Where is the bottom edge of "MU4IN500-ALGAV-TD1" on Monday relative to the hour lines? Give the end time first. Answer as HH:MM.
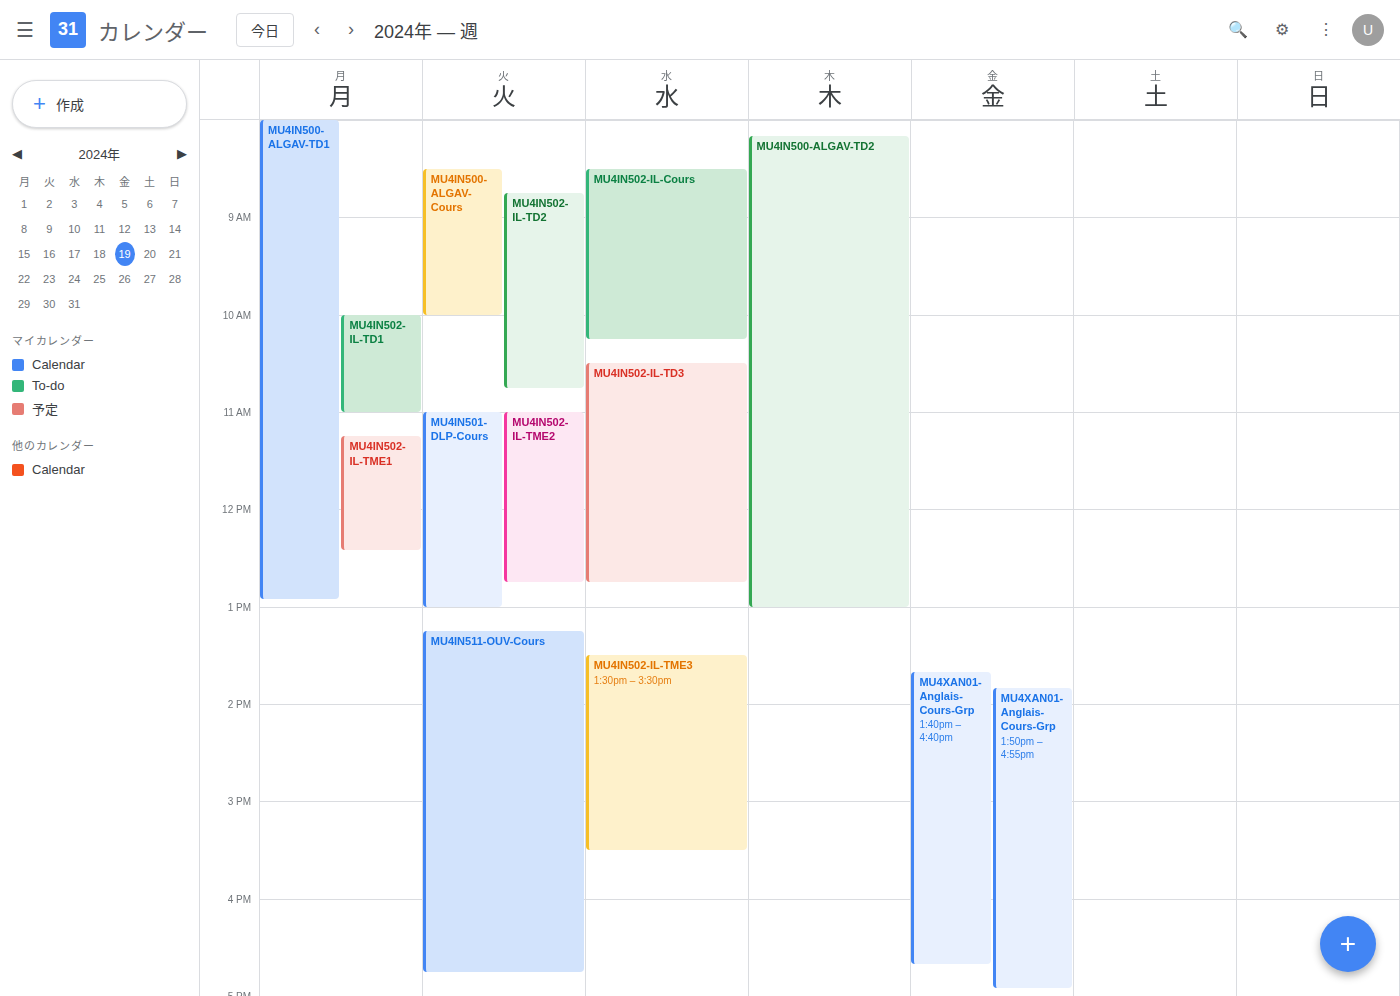
12:55 -- neither: 55 minutes below the 12:00 line and 5 minutes above the 13:00 line.